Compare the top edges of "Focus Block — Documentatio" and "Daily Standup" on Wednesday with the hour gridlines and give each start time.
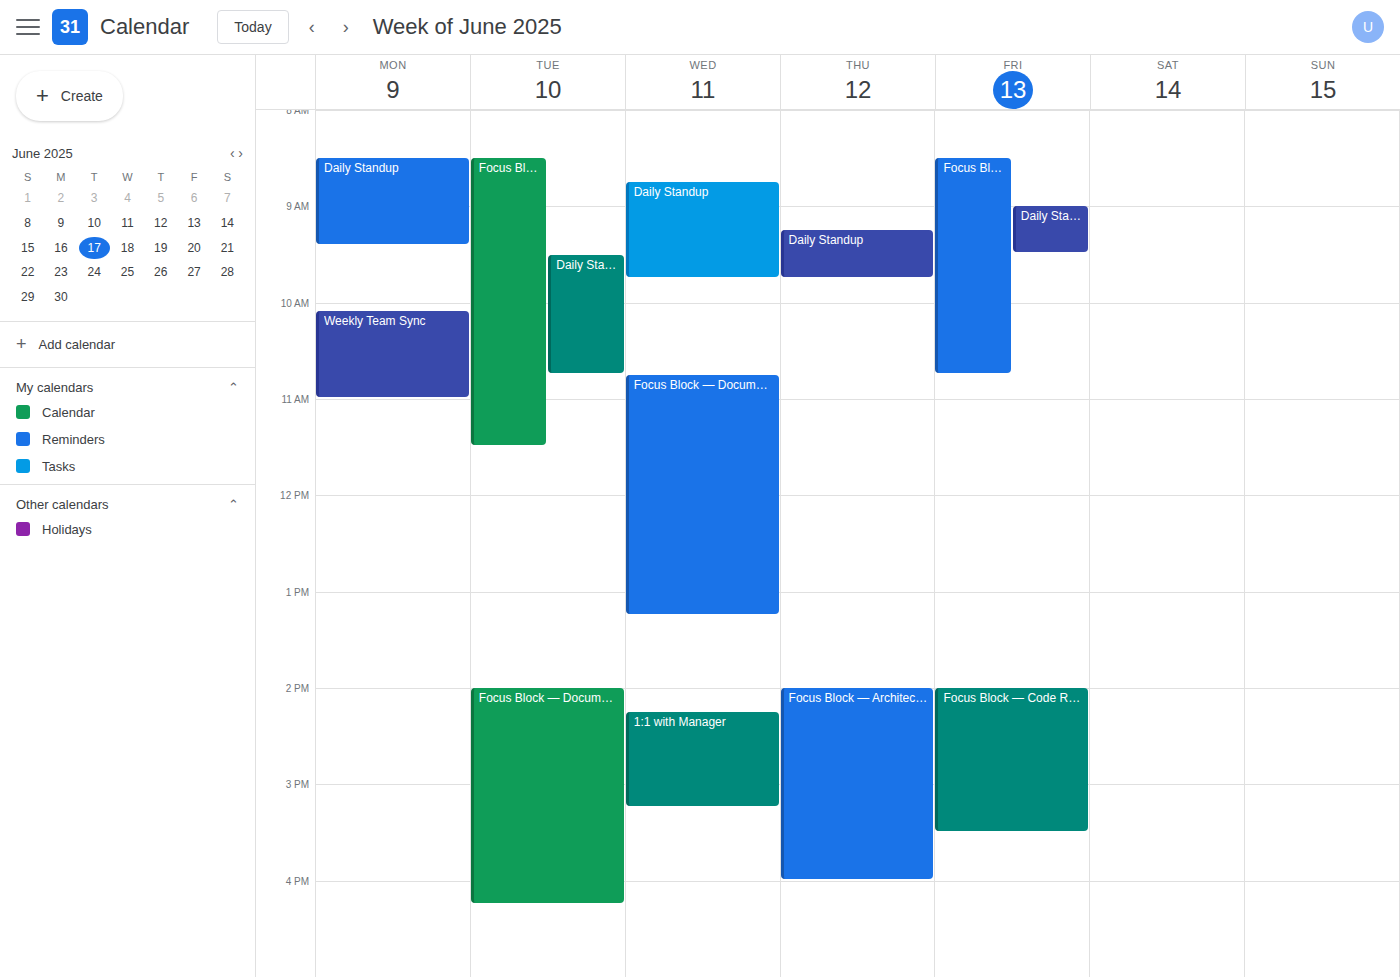
"Focus Block — Documentatio": 10:45 AM, neither: three quarters of the way from the 10 AM line to the 11 AM line. "Daily Standup": 8:45 AM, neither: three quarters of the way from the 8 AM line to the 9 AM line.